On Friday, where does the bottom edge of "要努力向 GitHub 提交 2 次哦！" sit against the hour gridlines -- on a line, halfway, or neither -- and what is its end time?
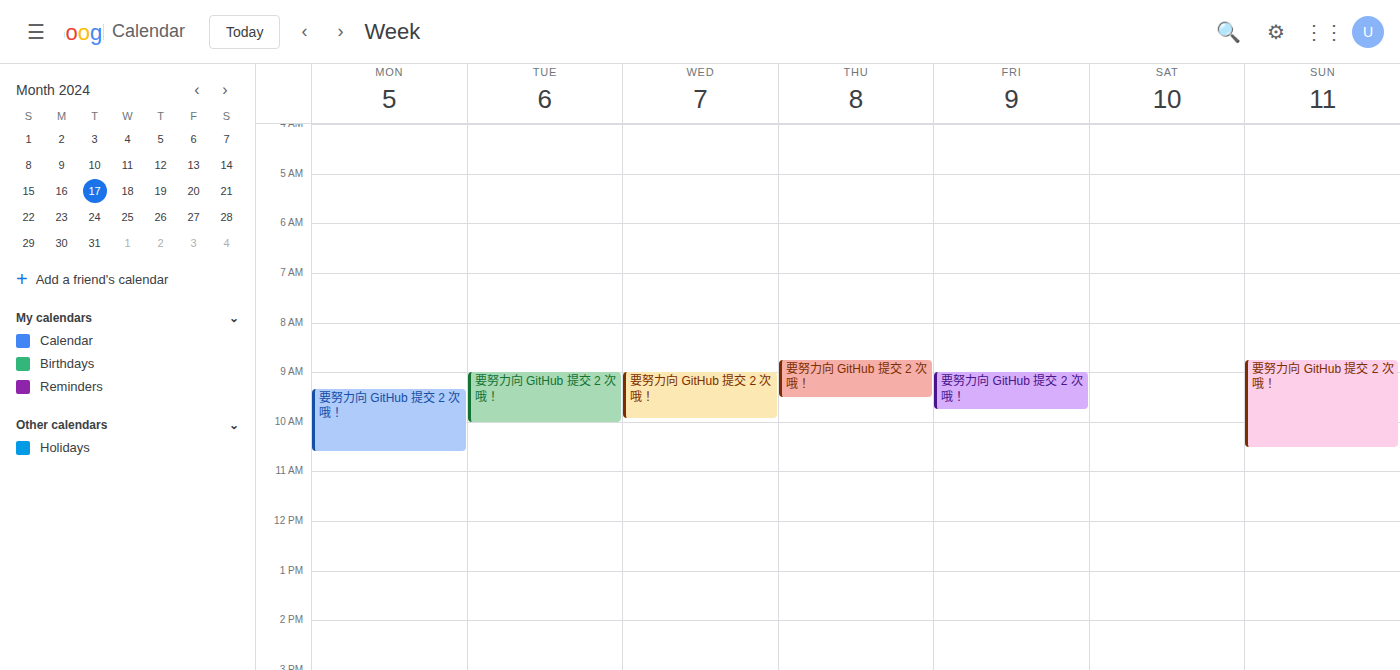
9:45 AM -- neither: three quarters of the way from the 9 AM line to the 10 AM line.